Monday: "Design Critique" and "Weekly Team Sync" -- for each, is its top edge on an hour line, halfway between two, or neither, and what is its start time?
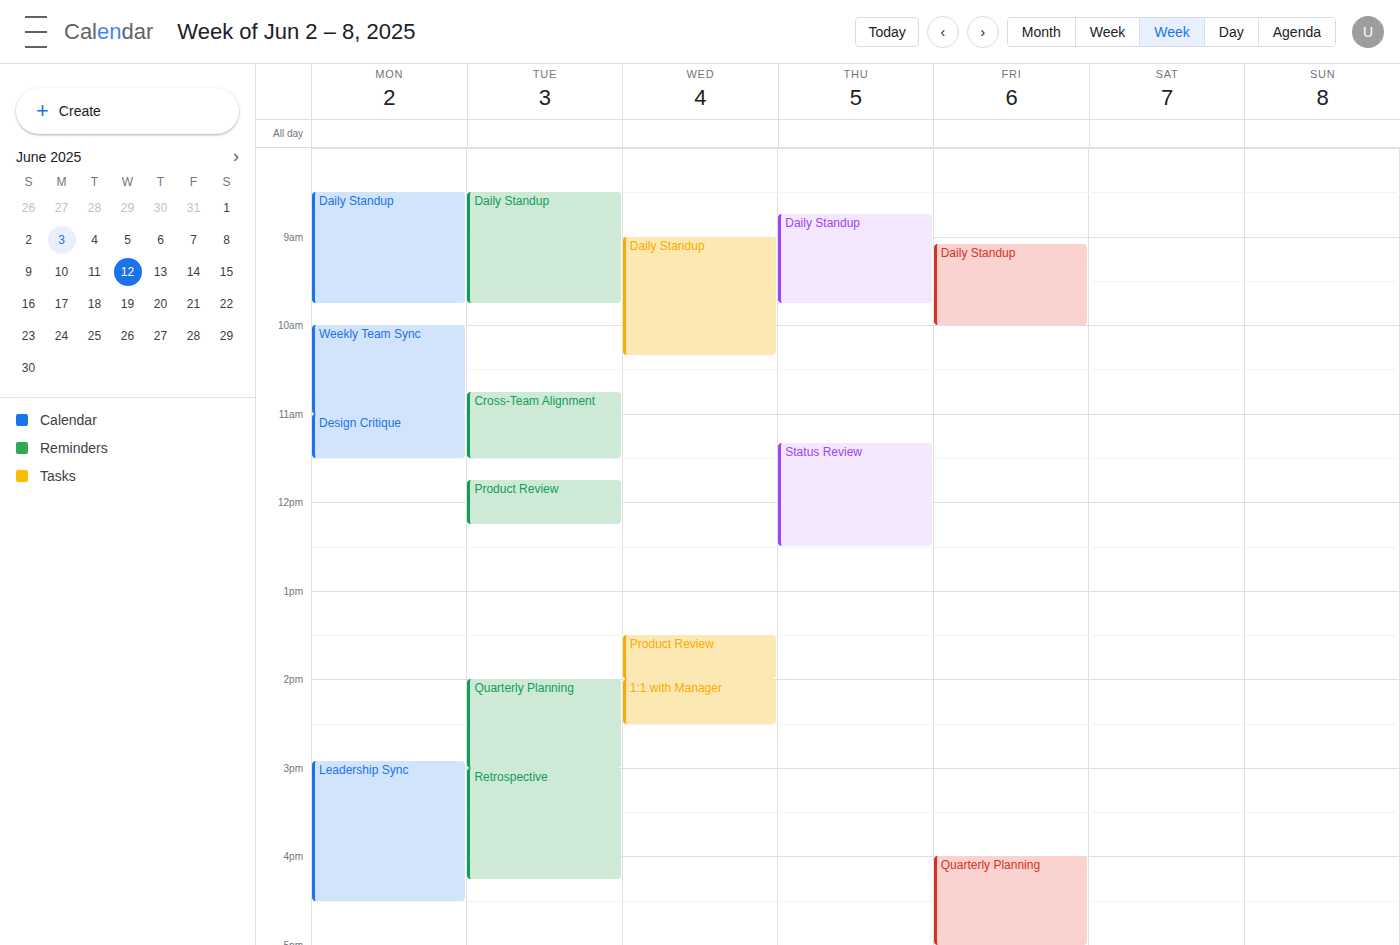
"Design Critique": 11:00 AM, exactly on the 11 AM line. "Weekly Team Sync": 10:00 AM, exactly on the 10 AM line.